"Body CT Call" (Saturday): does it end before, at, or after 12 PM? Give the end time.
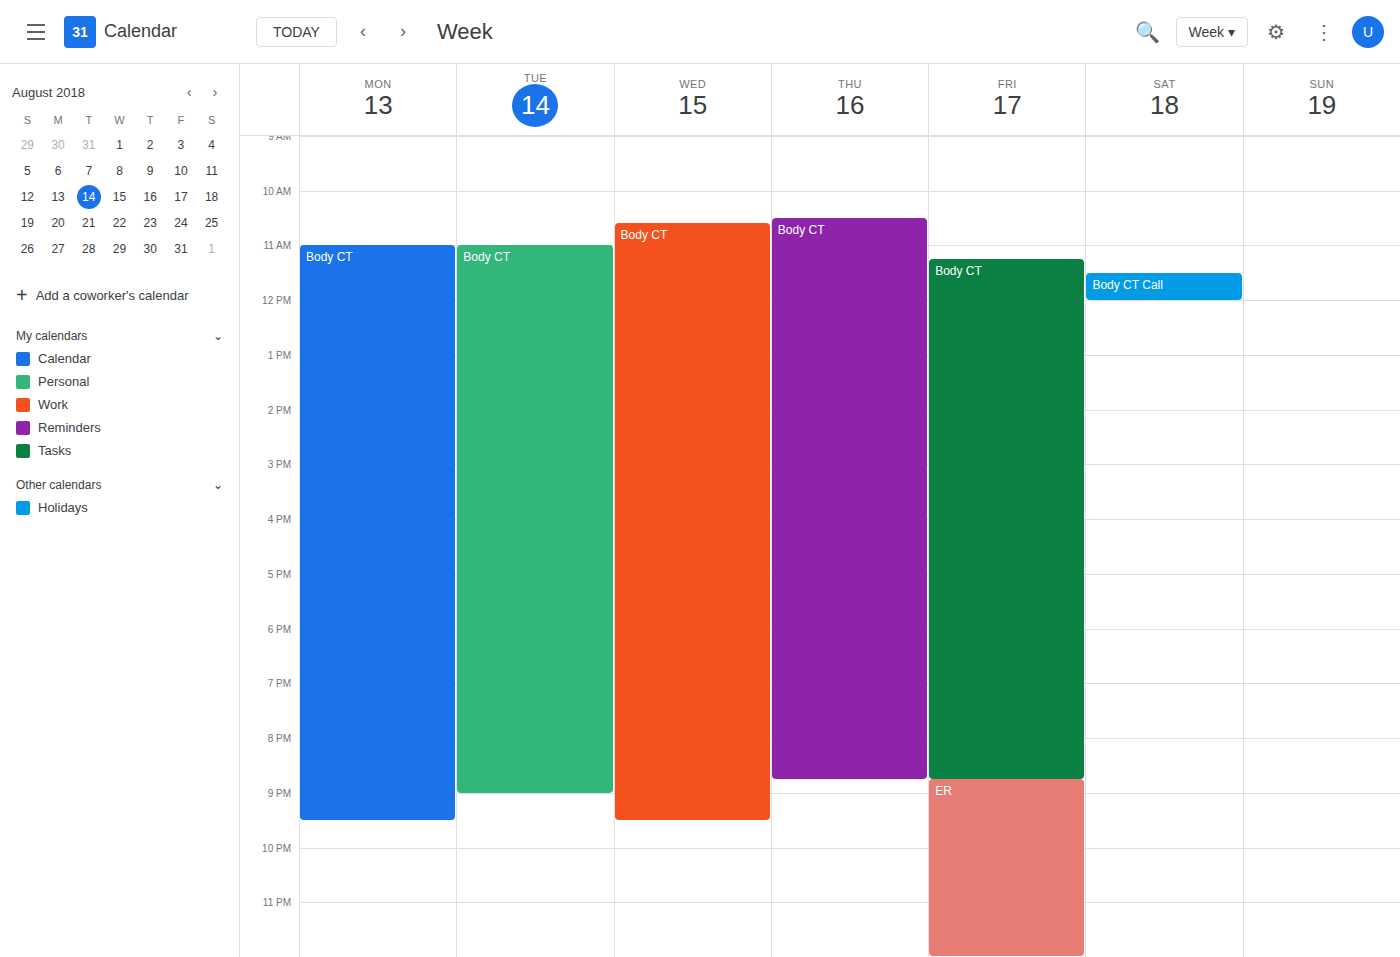
12:00 PM -- exactly at 12 PM, on the 12 PM line.